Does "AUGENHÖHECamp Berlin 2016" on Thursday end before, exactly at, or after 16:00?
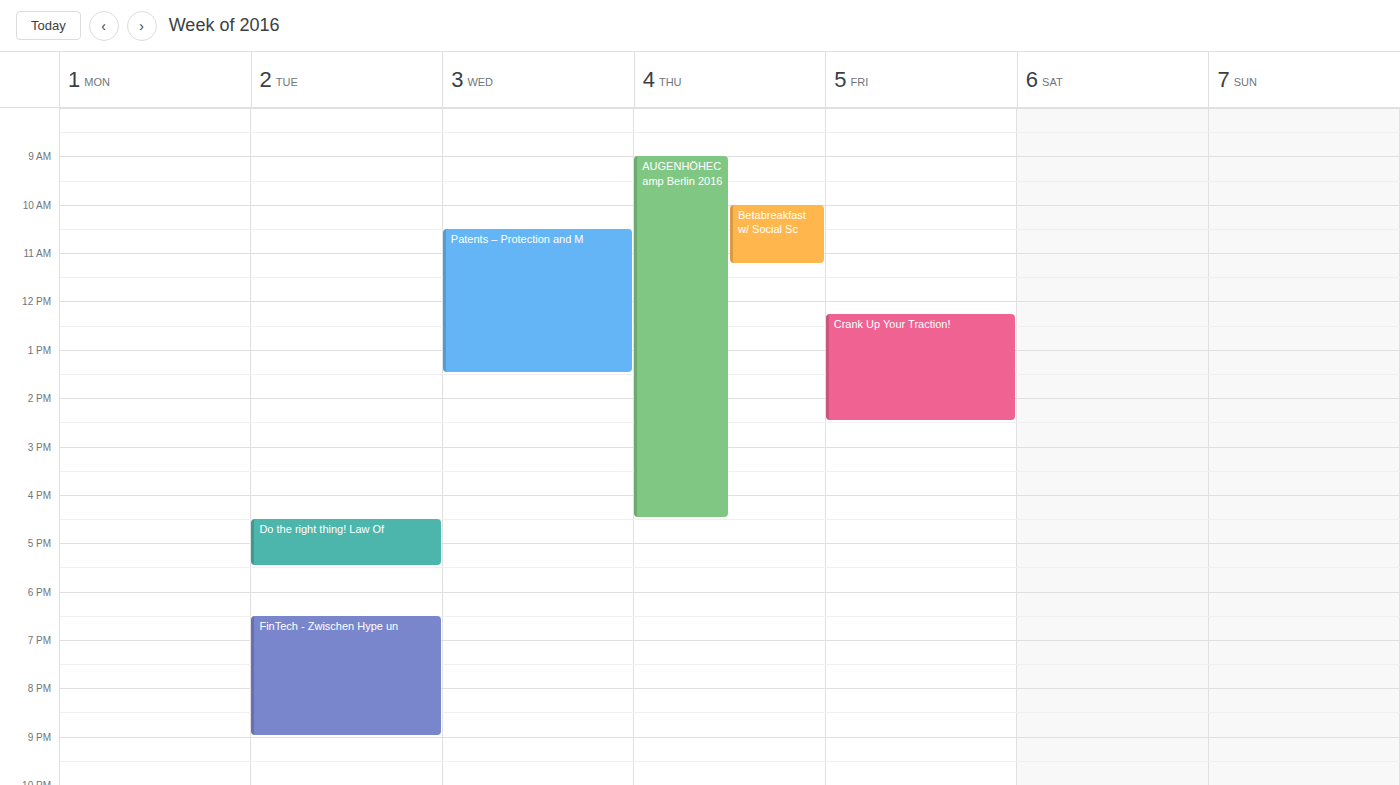
16:30 -- after 16:00, 30 minutes below the 16:00 line.